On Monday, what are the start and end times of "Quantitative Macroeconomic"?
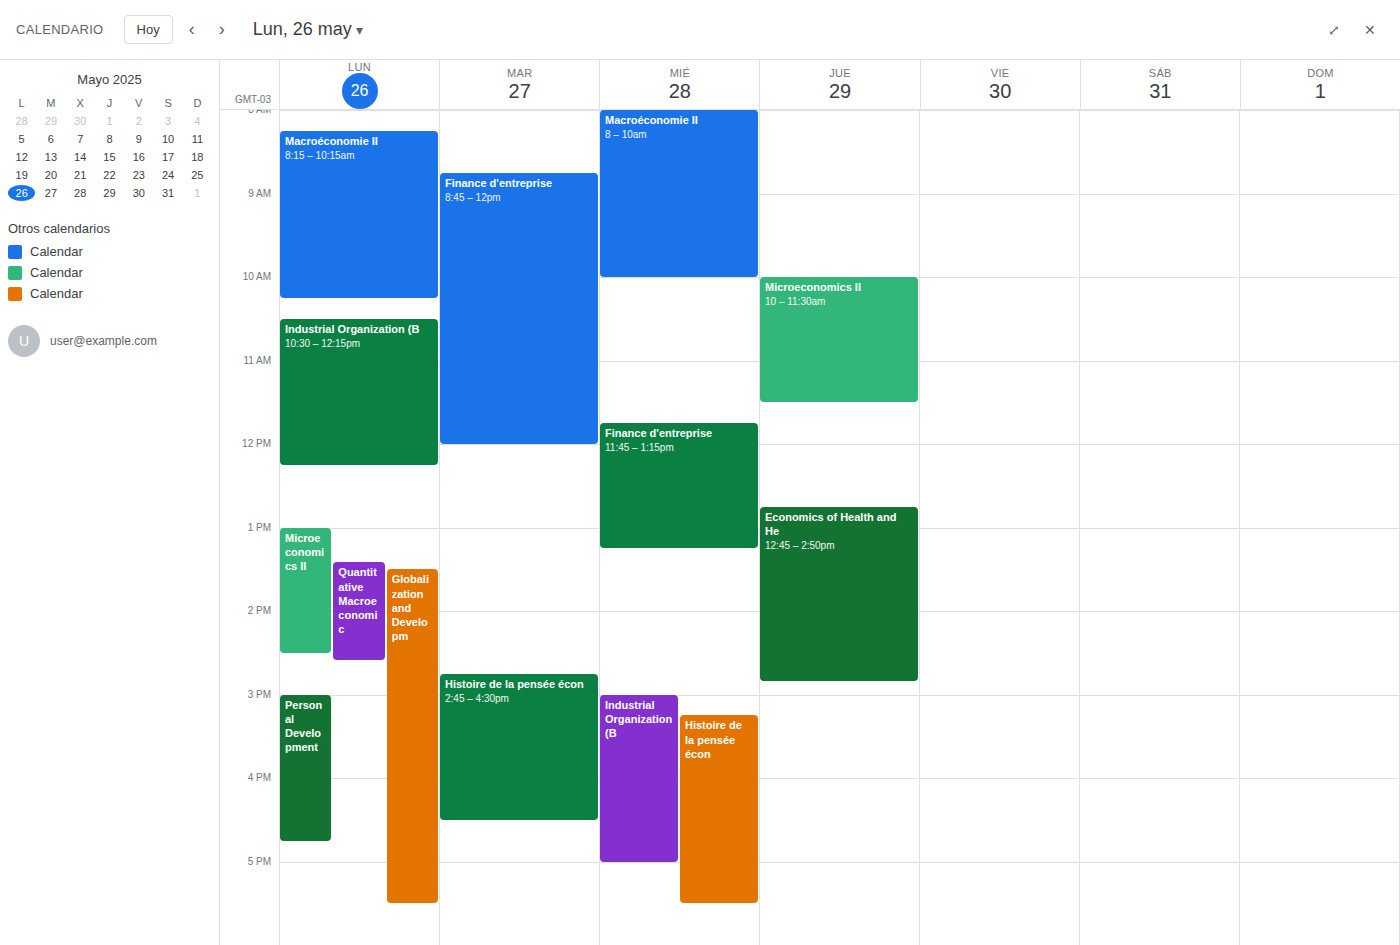
1:25 PM to 2:35 PM